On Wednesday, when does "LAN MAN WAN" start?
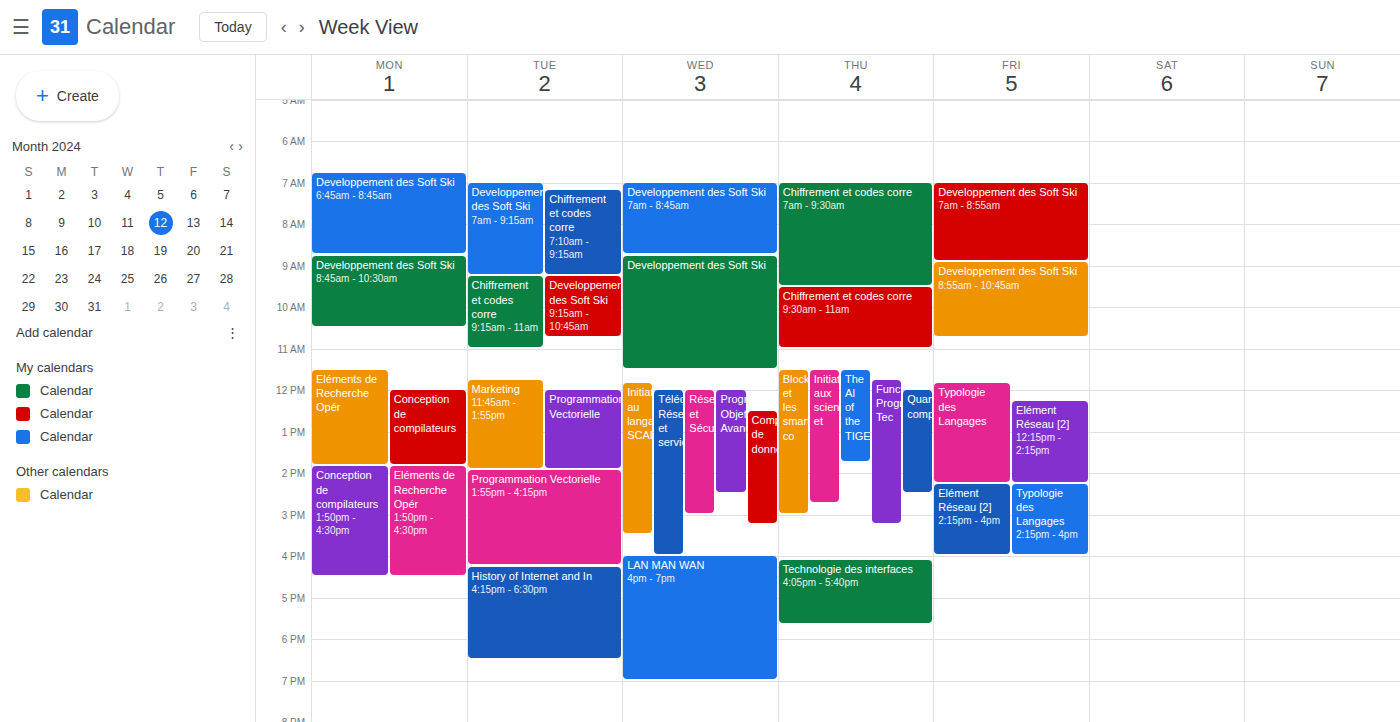
4:00 PM